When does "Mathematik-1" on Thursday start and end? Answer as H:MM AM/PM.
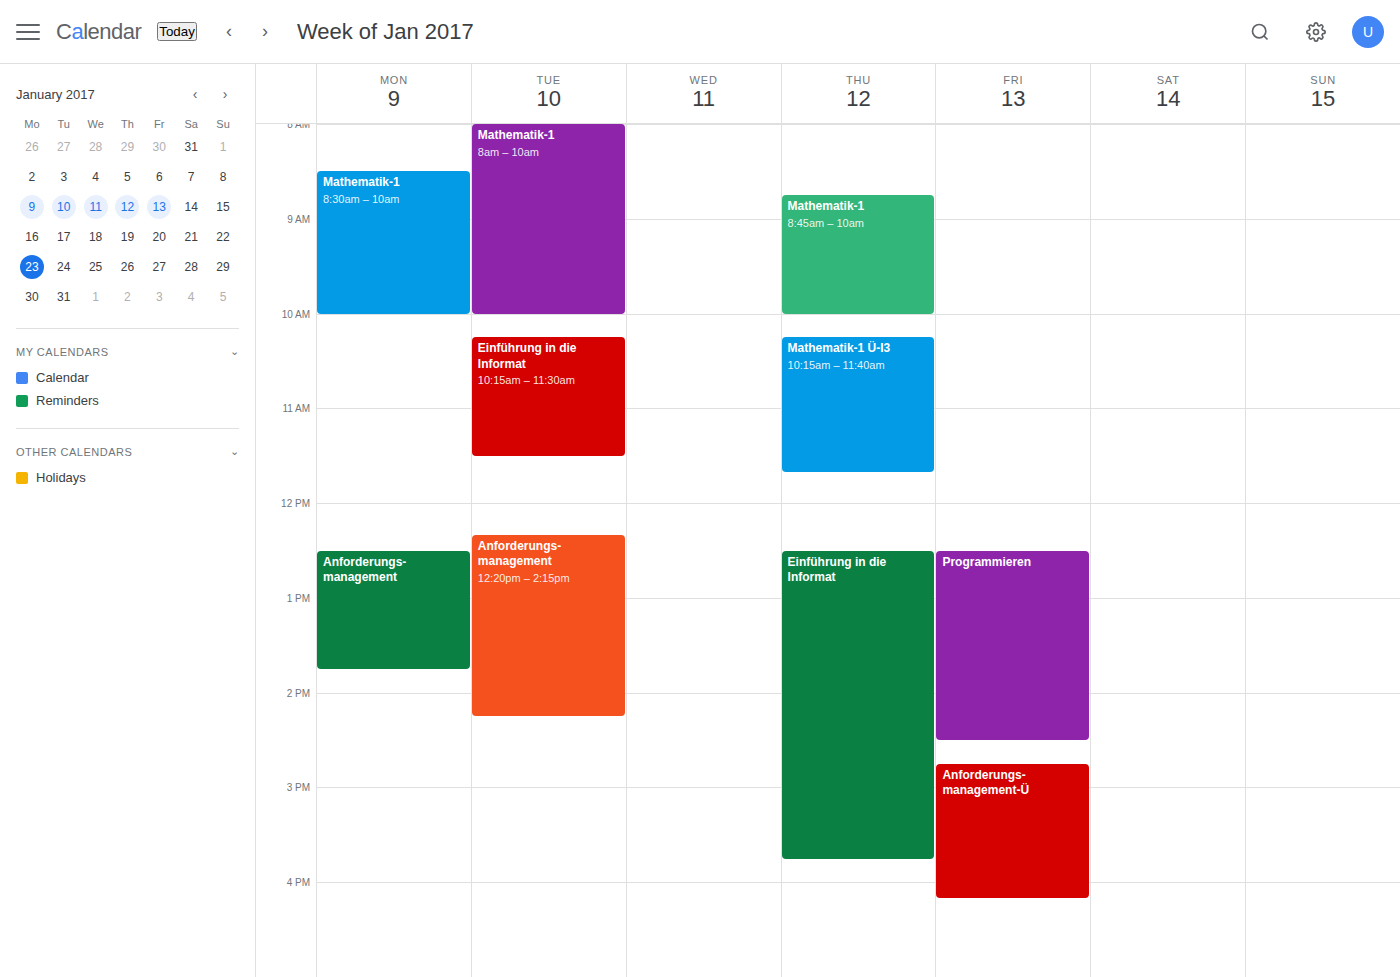
8:45 AM to 10:00 AM